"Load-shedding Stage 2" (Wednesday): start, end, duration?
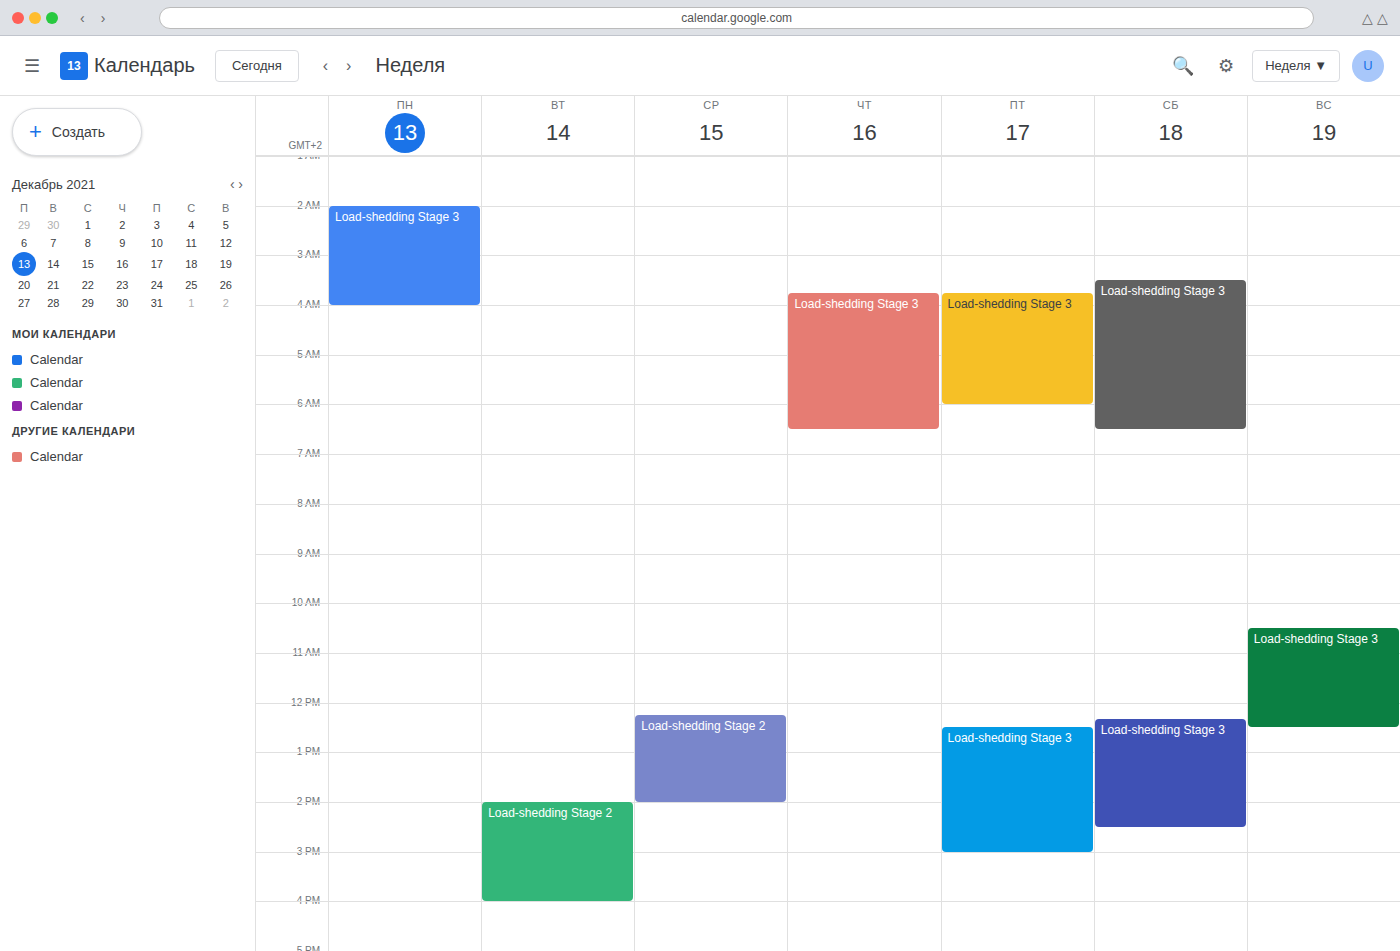
12:15 PM to 2:00 PM, 1 hour 45 minutes